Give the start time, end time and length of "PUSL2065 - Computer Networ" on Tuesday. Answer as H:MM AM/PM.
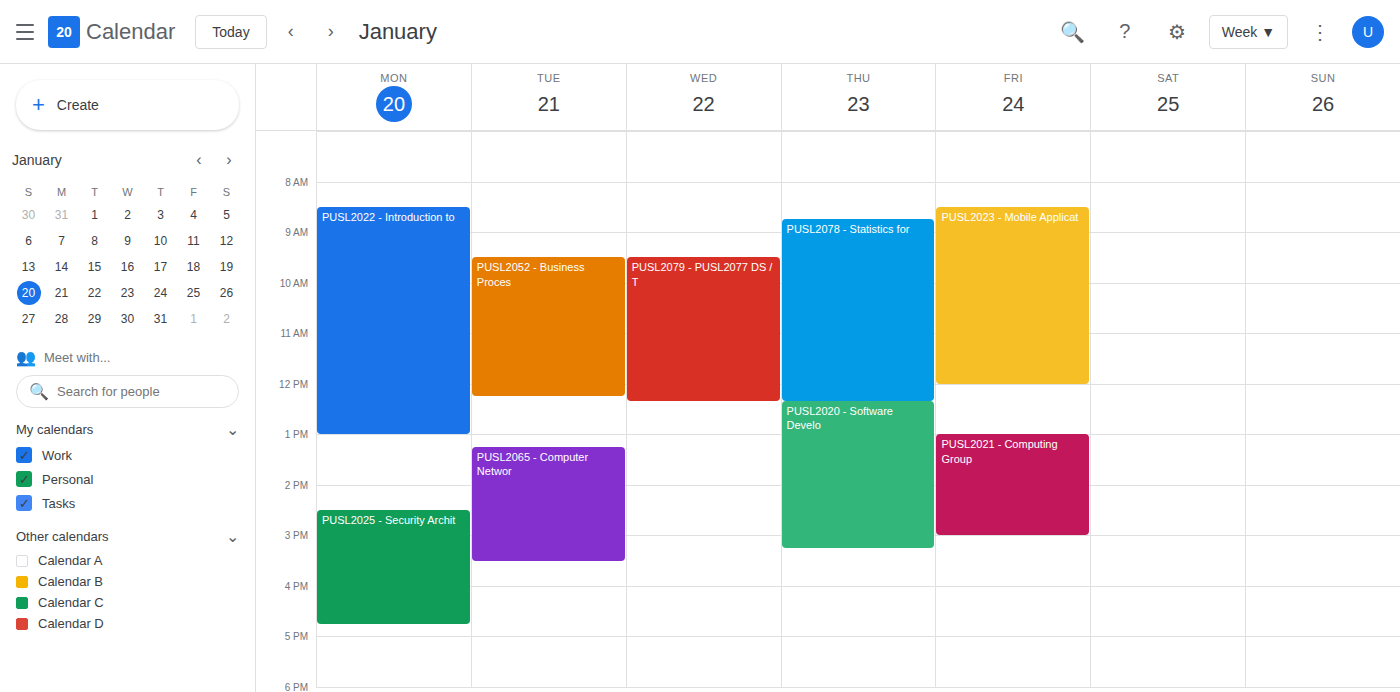
1:15 PM to 3:30 PM, 2 hours 15 minutes